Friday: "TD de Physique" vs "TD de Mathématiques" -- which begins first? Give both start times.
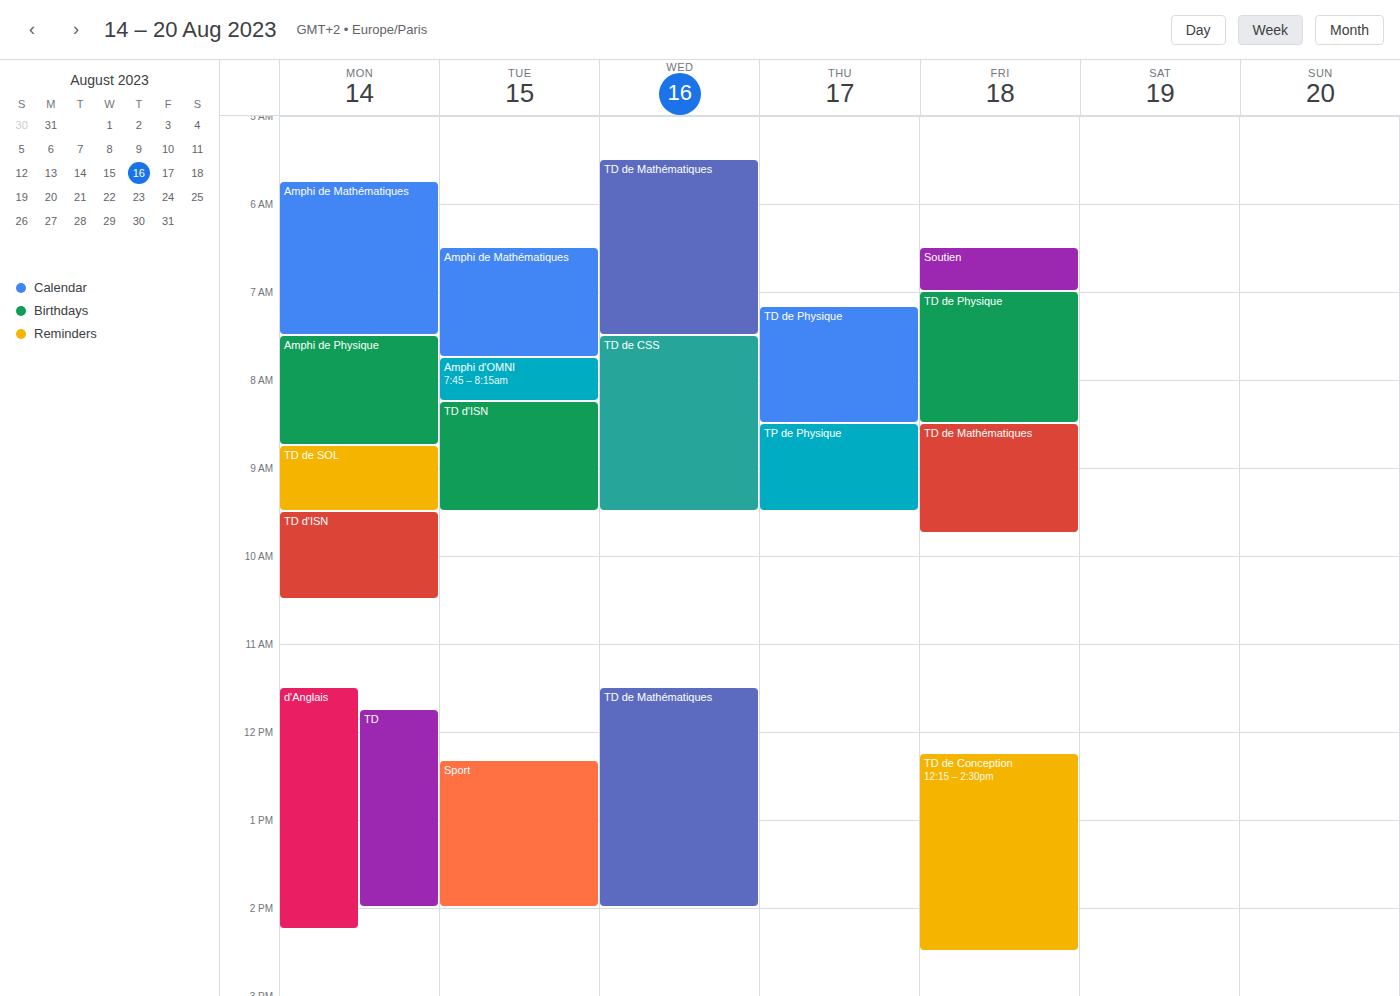
"TD de Physique" 7:00 AM; "TD de Mathématiques" 8:30 AM.